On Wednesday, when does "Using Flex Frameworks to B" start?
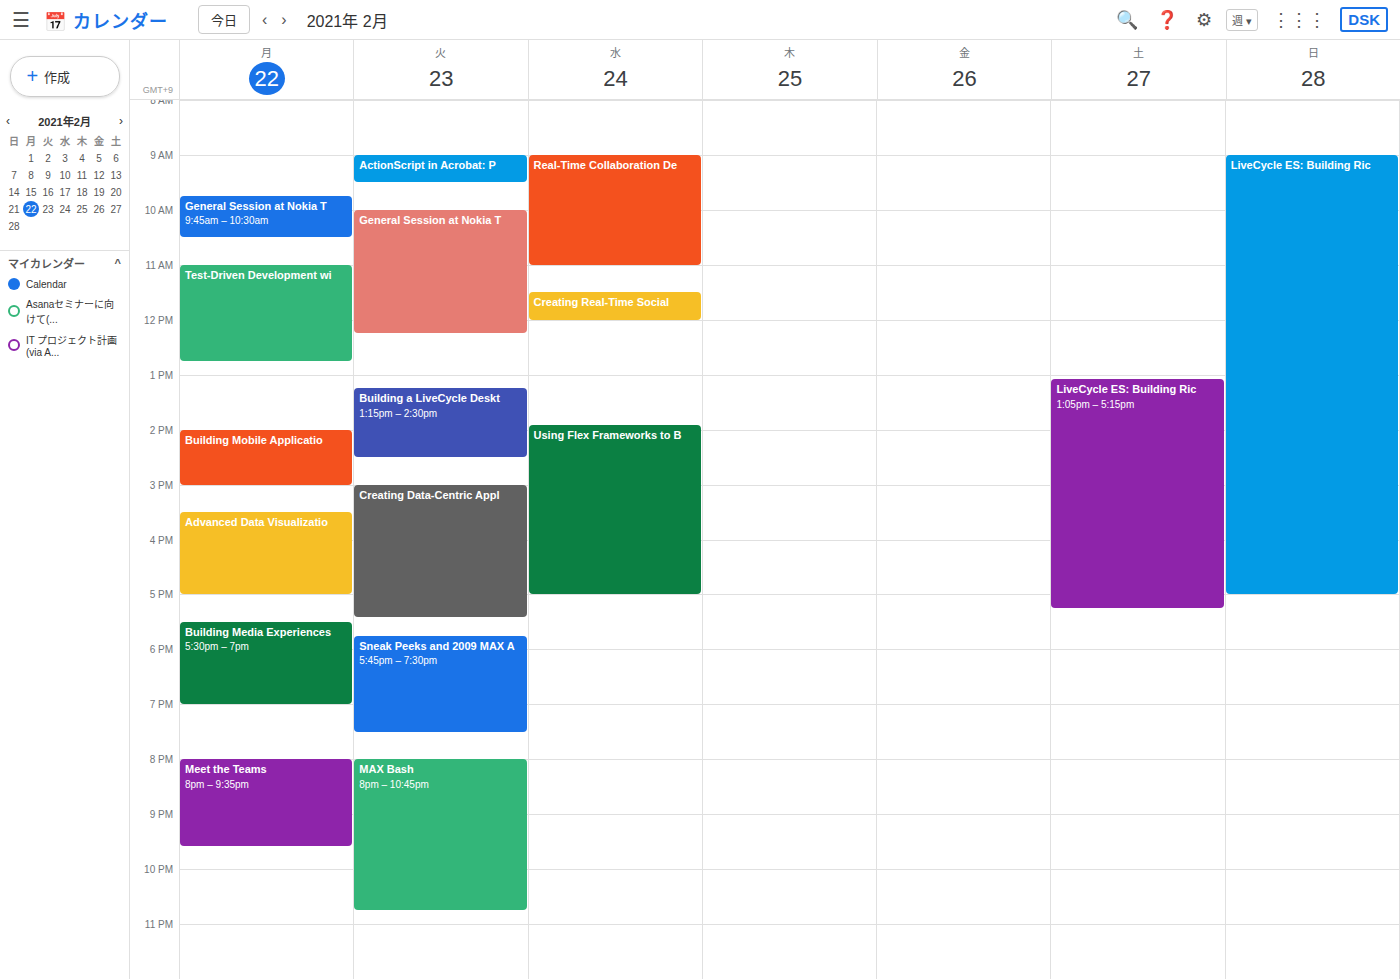
1:55 PM